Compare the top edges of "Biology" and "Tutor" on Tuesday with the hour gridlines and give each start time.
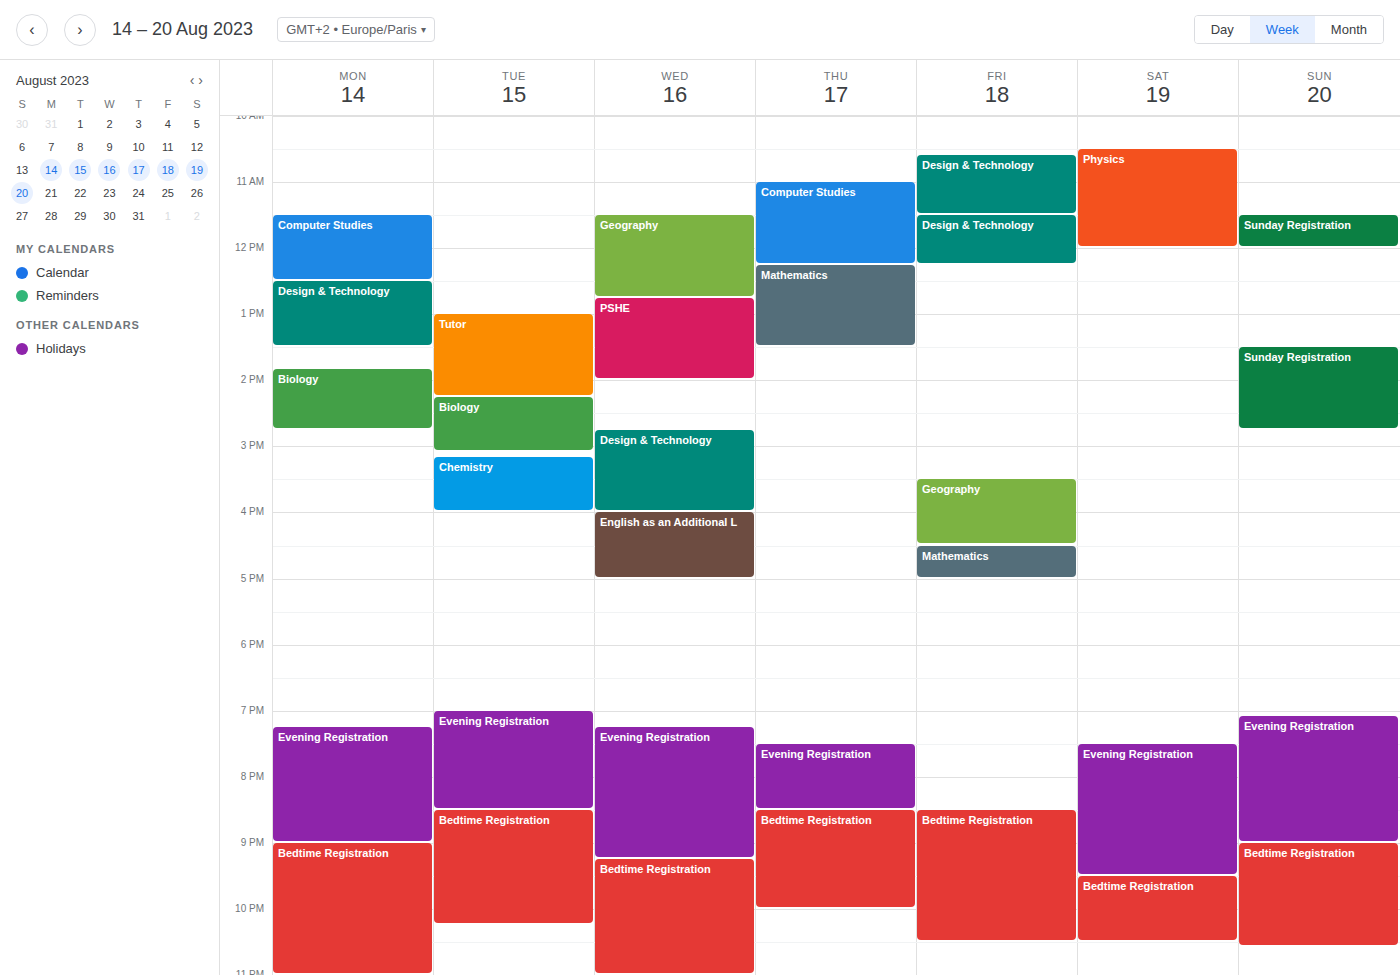
"Biology": 2:15 PM, neither: a quarter of the way from the 2 PM line to the 3 PM line. "Tutor": 1:00 PM, exactly on the 1 PM line.